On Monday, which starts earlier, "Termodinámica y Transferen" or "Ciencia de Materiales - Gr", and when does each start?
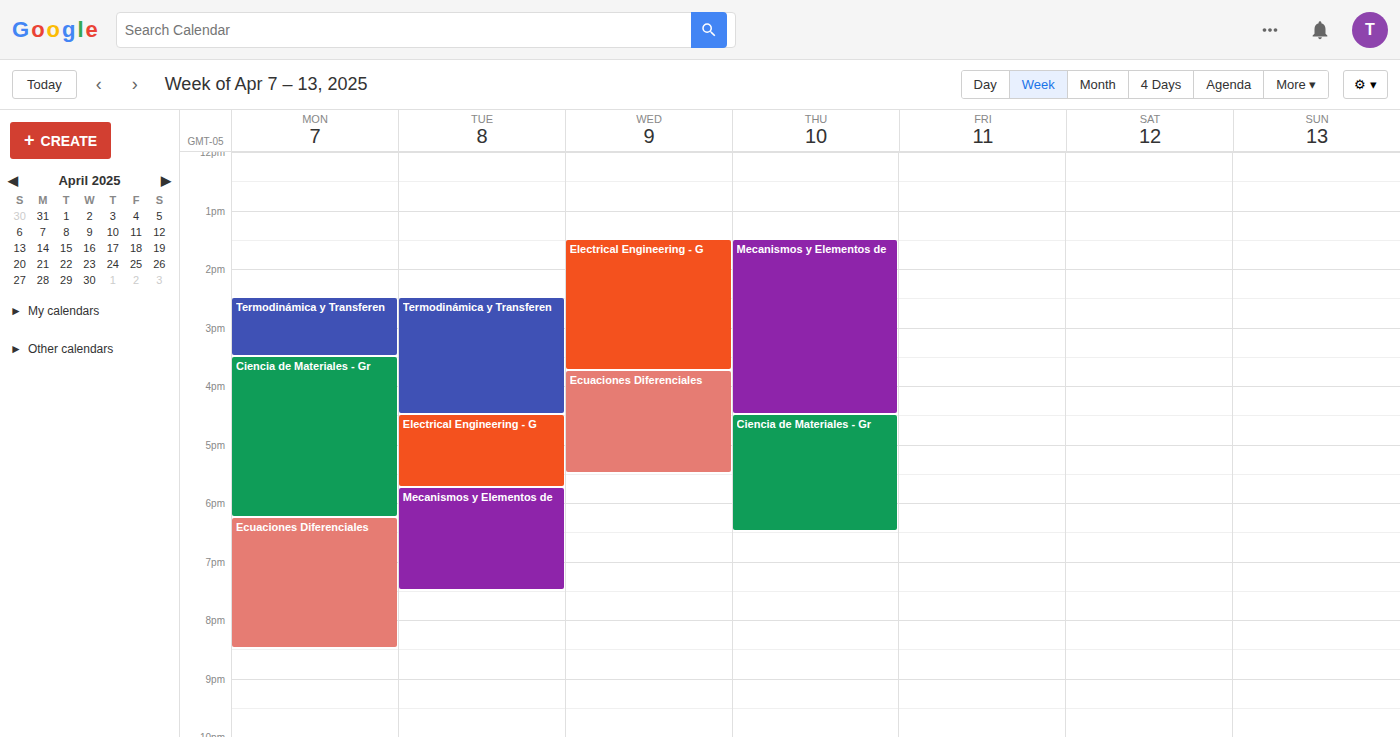
"Termodinámica y Transferen" 2:30 PM; "Ciencia de Materiales - Gr" 3:30 PM.